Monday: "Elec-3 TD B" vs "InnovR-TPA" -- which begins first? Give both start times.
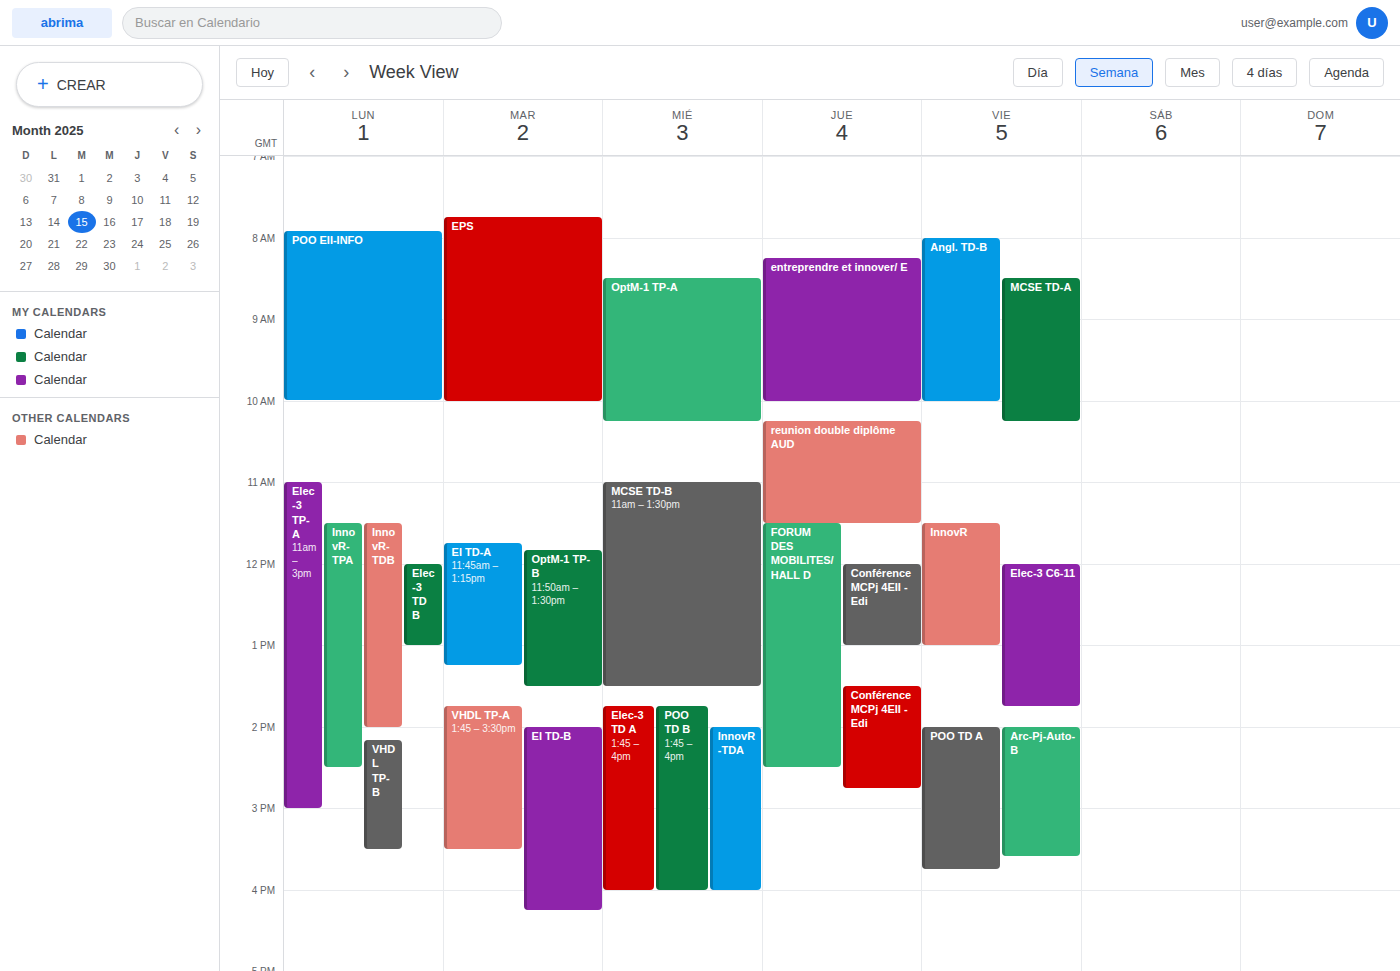
"InnovR-TPA" 11:30 AM; "Elec-3 TD B" 12:00 PM.